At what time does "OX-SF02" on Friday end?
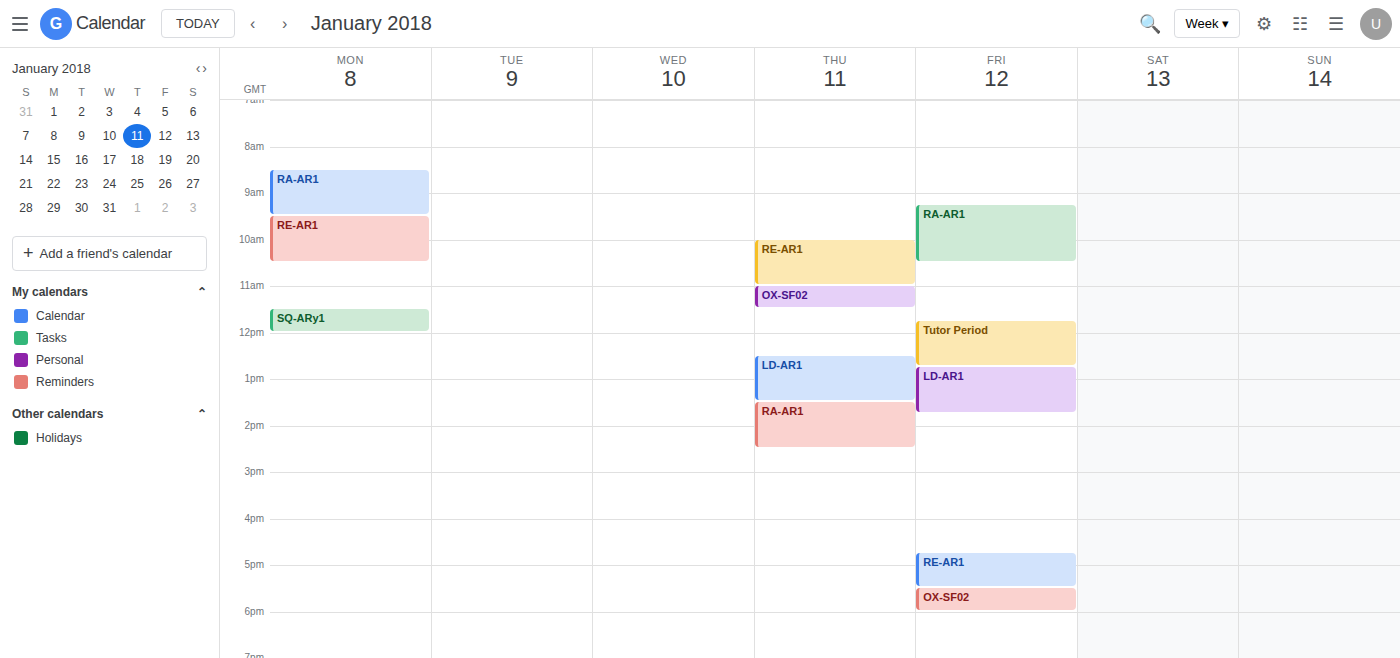
6:00 PM